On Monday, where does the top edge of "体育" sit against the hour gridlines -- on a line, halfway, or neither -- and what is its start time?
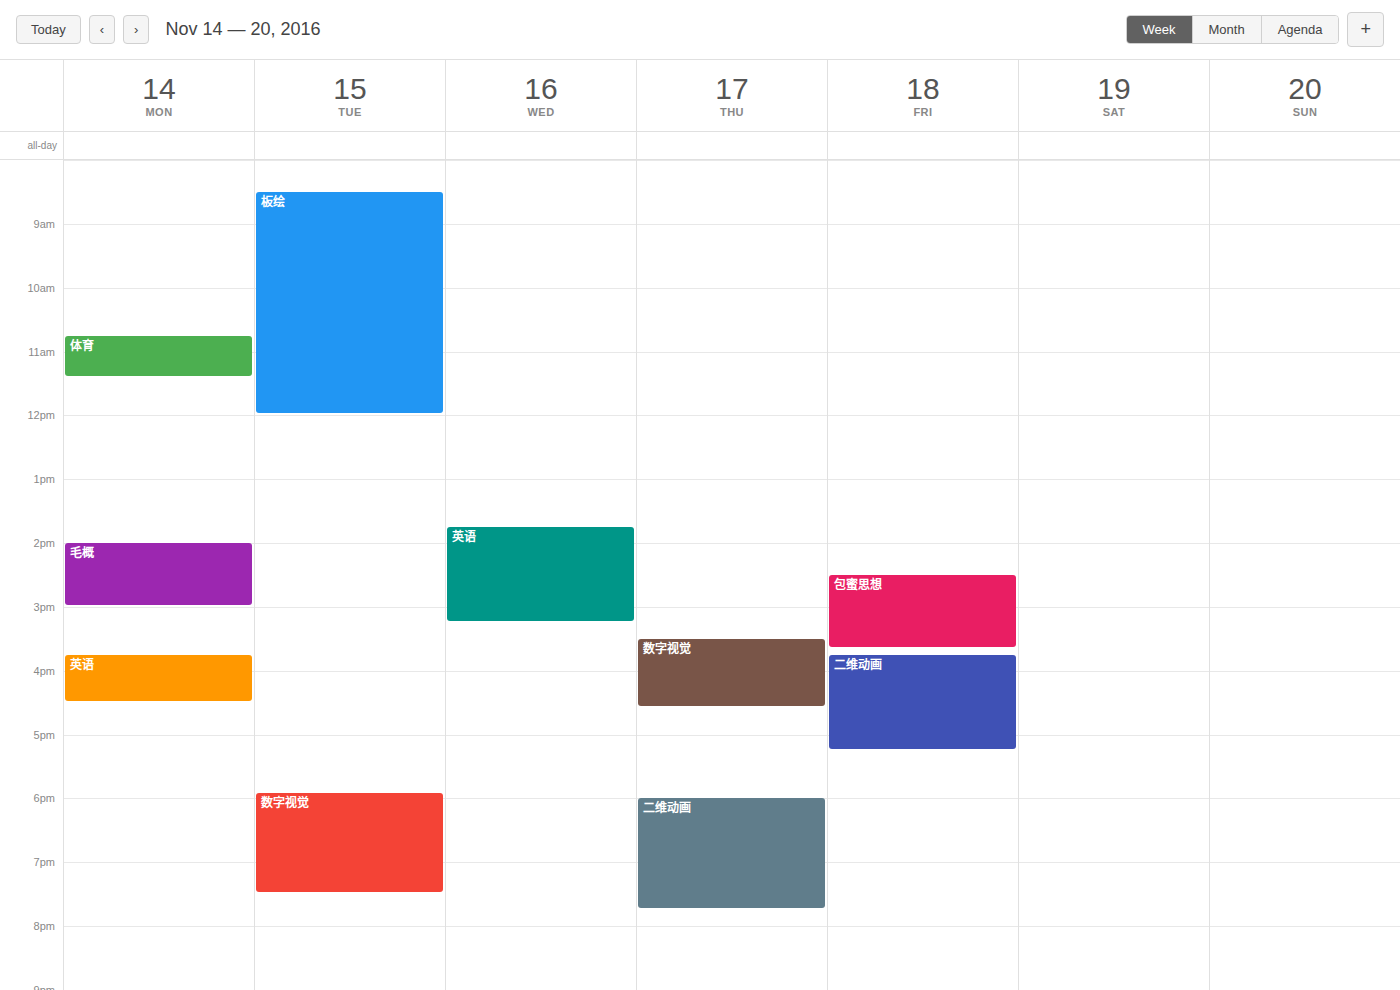
10:45 AM -- neither: three quarters of the way from the 10 AM line to the 11 AM line.